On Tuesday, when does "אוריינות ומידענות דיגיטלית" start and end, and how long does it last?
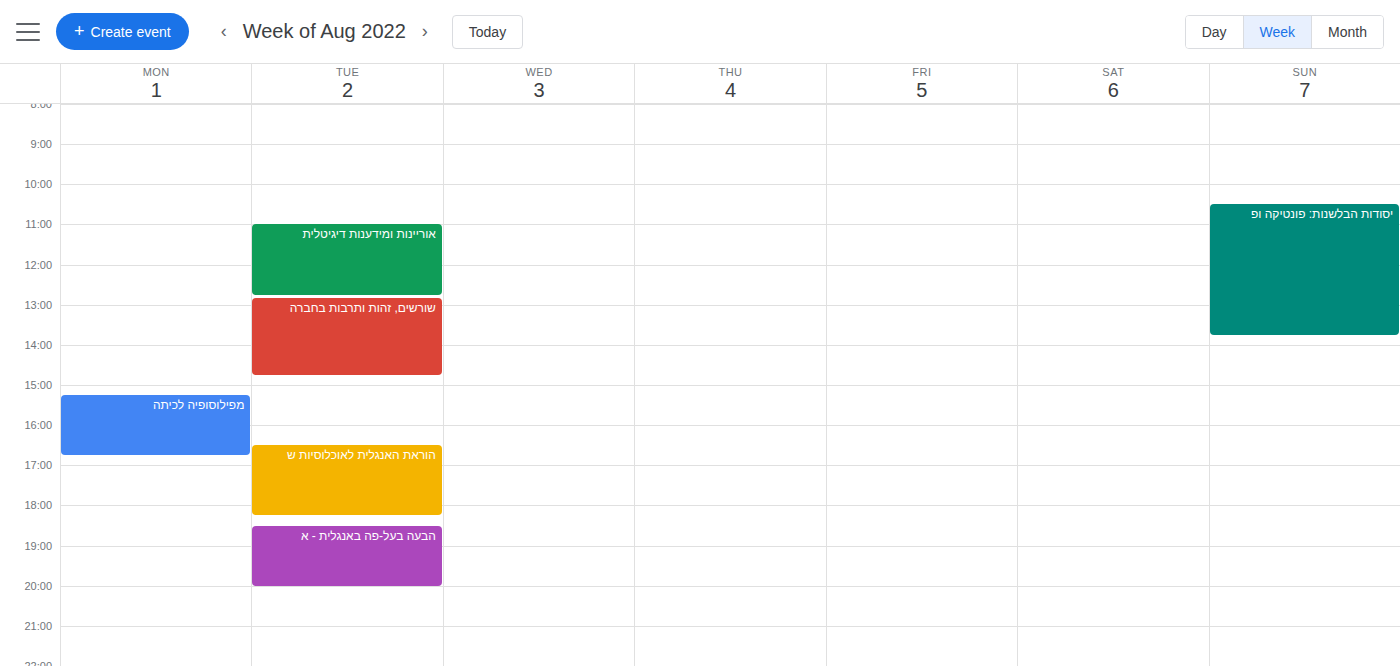
11:00 AM to 12:45 PM, 1 hour 45 minutes